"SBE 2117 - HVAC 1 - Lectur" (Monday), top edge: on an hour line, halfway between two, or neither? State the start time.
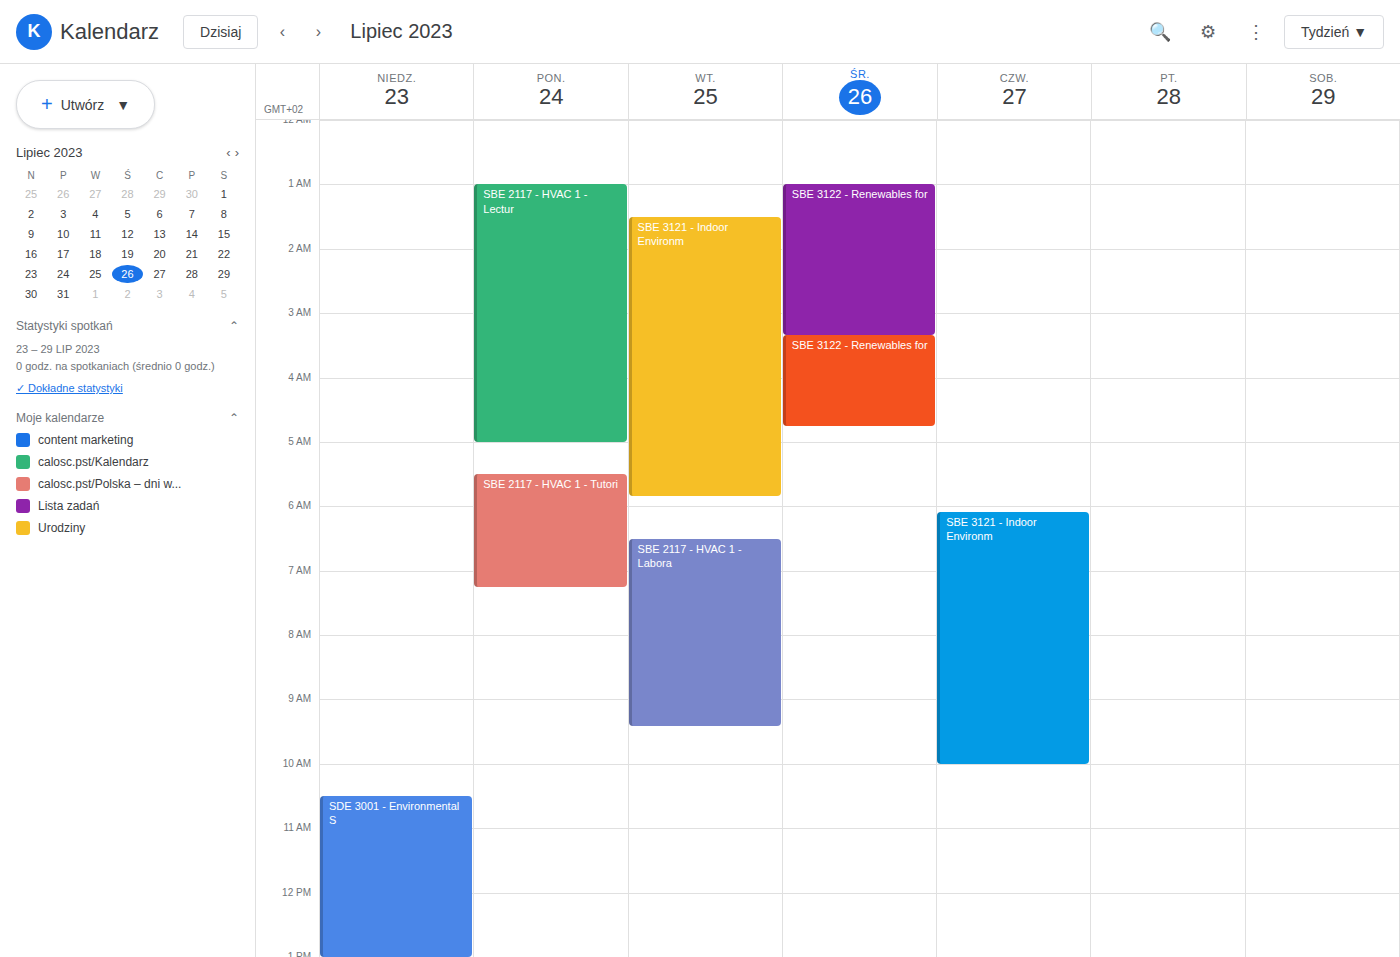
1:00 AM -- exactly on the 1 AM line.